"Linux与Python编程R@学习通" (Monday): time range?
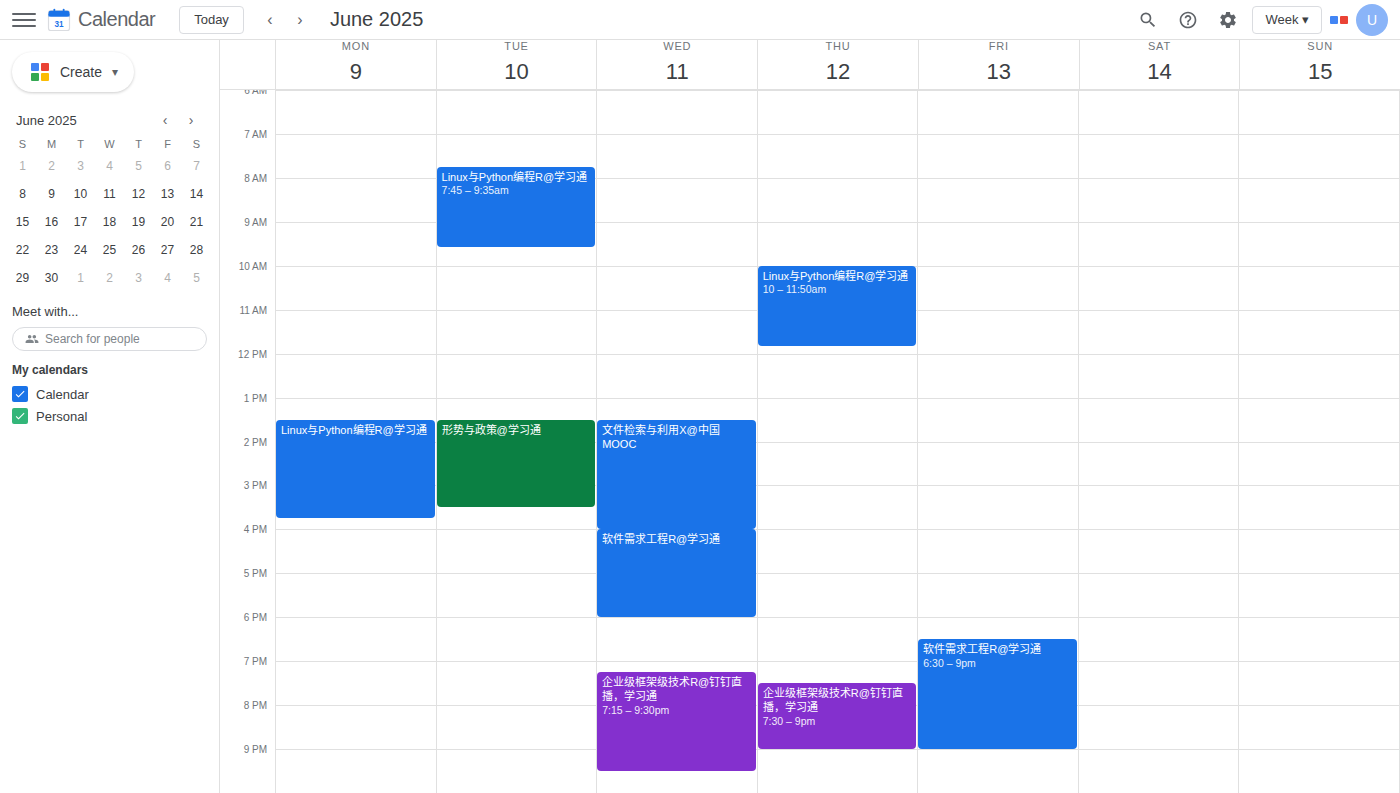
1:30 PM to 3:45 PM